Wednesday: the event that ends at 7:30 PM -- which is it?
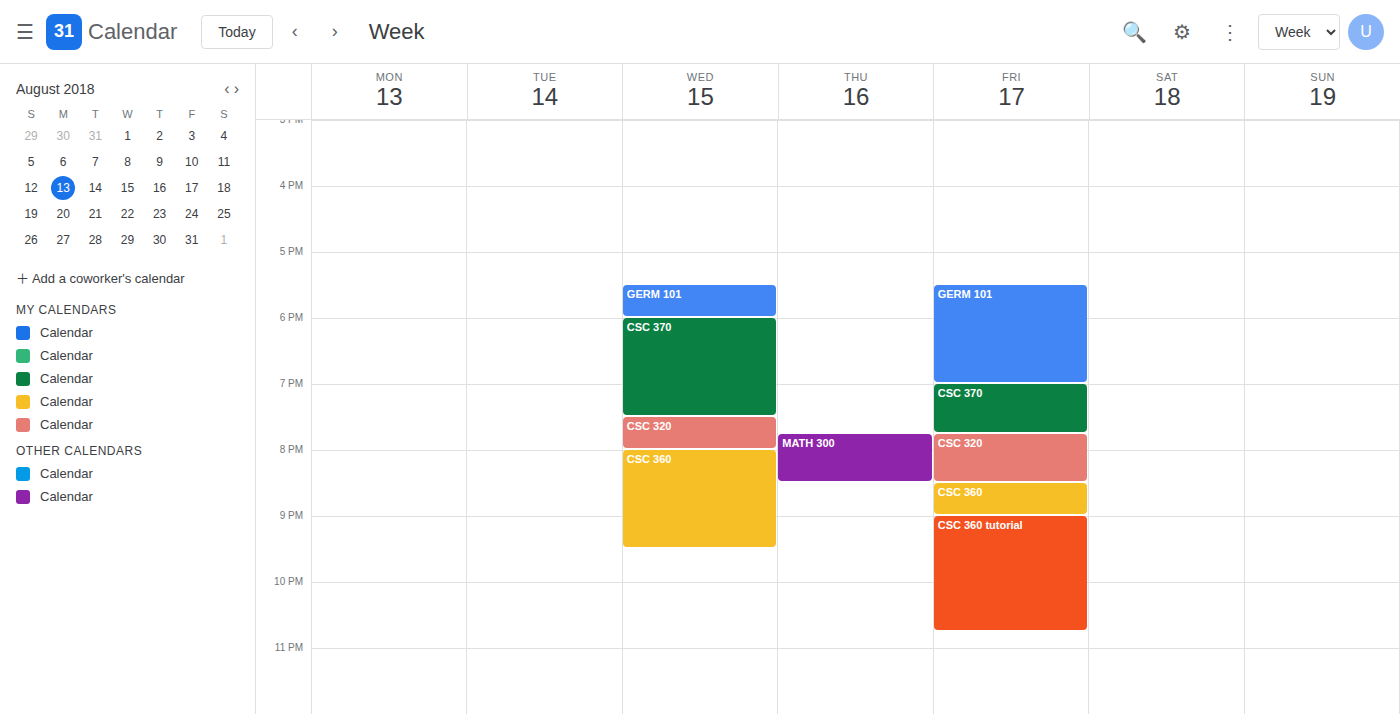
"CSC 370"